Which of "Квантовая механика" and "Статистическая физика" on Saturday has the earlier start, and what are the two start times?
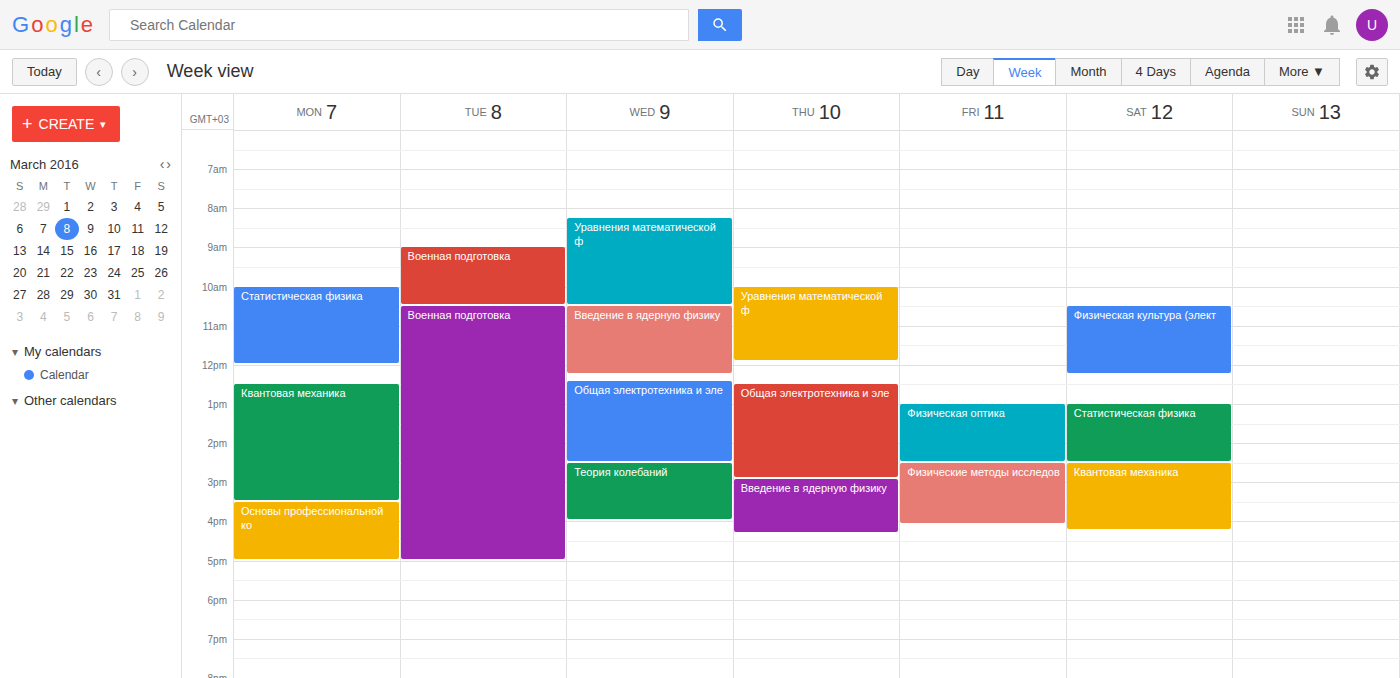
"Статистическая физика" 1:00 PM; "Квантовая механика" 2:30 PM.